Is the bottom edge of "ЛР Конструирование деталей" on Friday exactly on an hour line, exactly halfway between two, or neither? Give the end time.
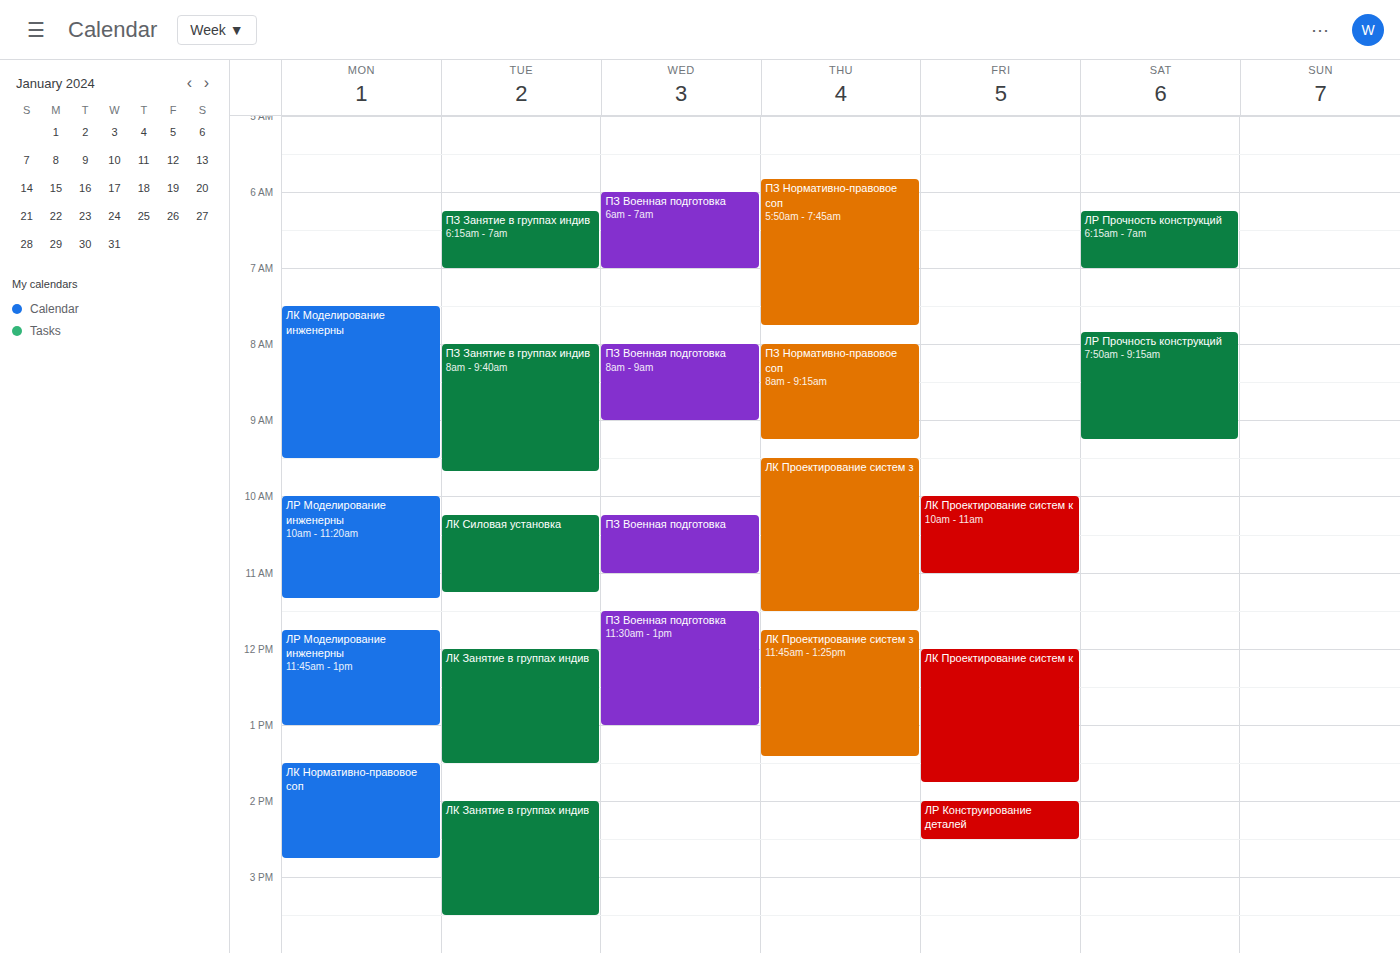
2:30 PM -- halfway between the 2 PM and 3 PM lines.